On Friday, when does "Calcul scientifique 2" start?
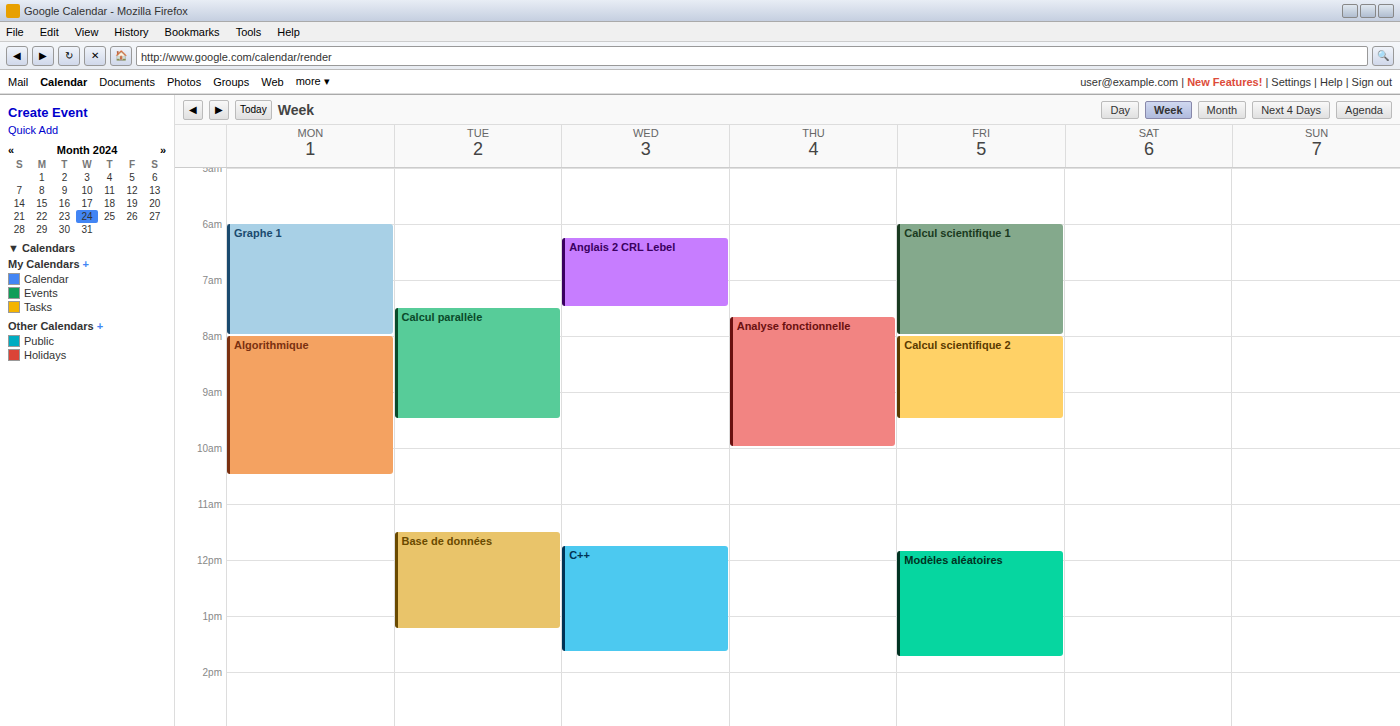
8:00 AM